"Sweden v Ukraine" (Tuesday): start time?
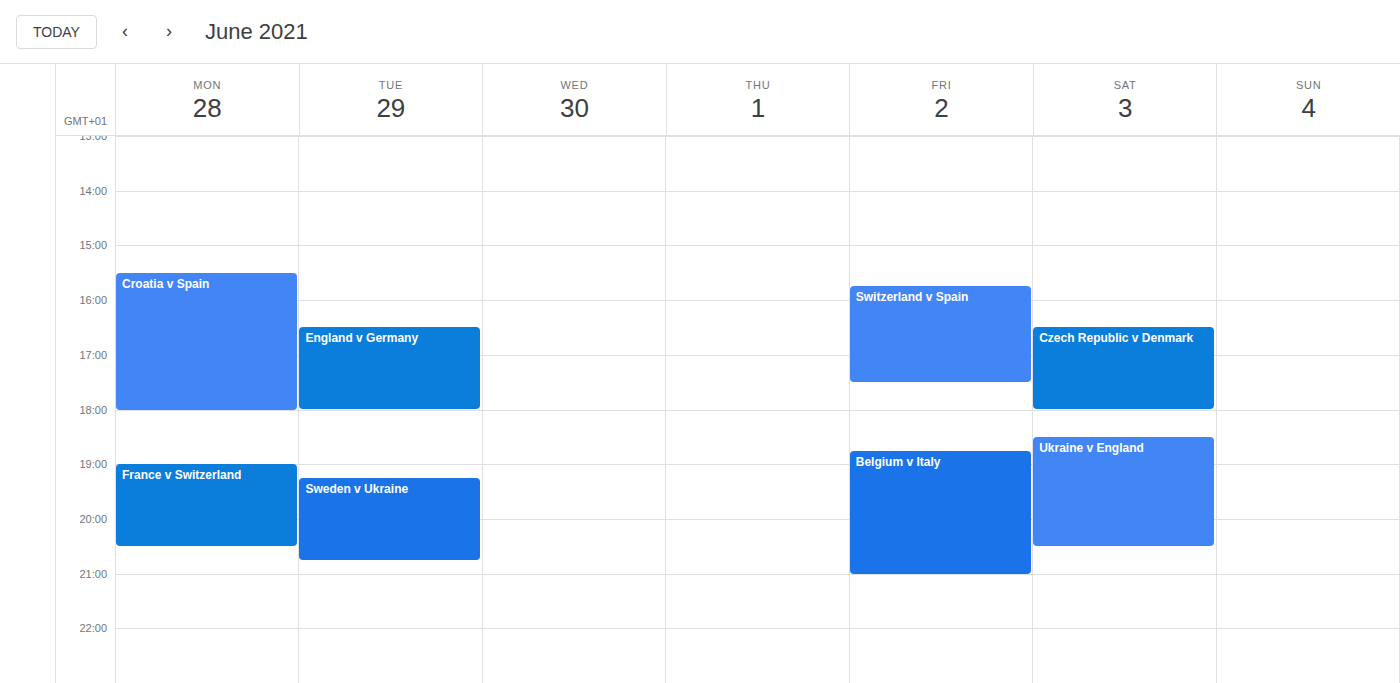
7:15 PM